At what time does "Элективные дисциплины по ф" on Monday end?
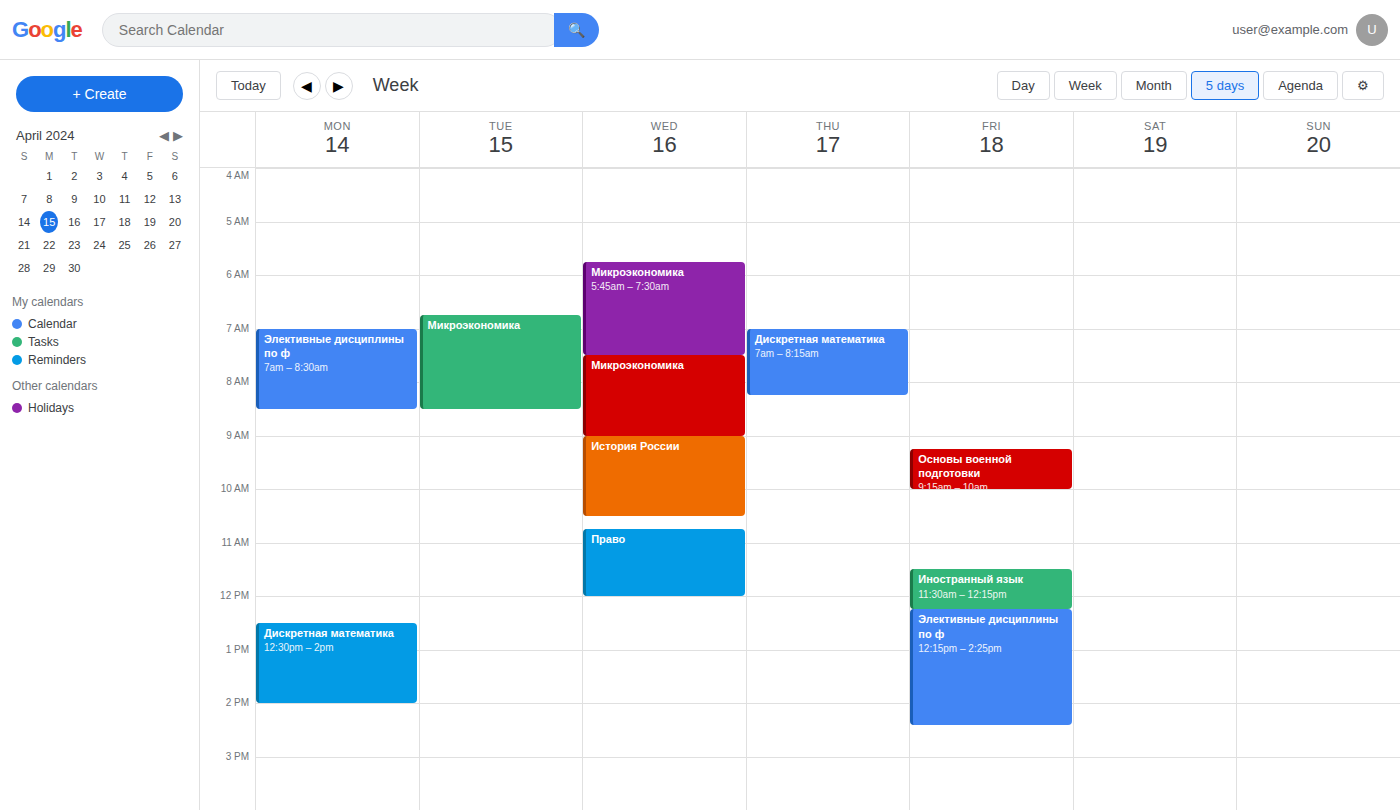
8:30 AM